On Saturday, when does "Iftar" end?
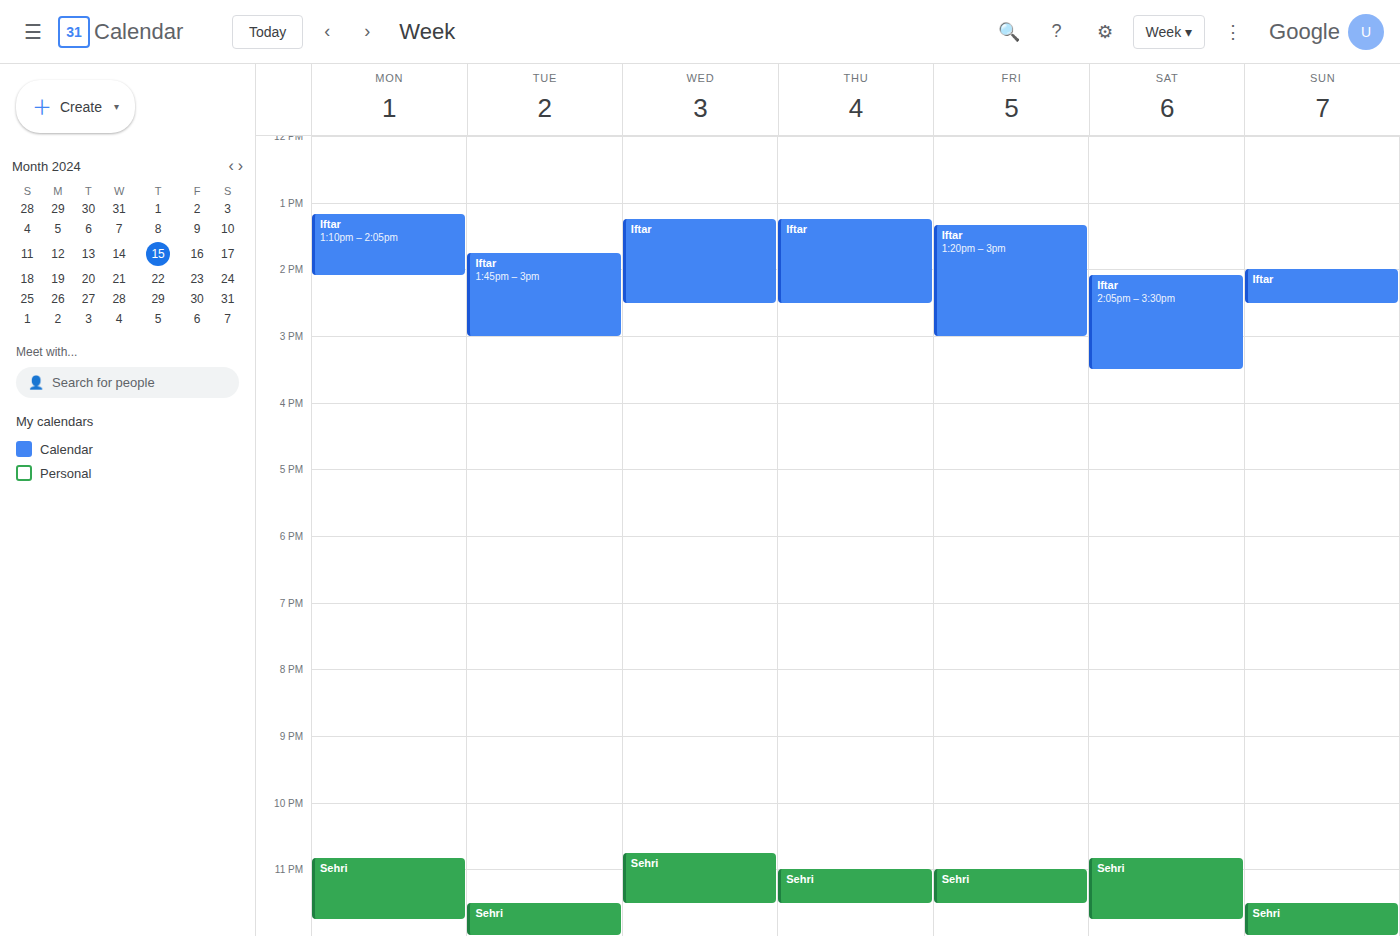
3:30 PM